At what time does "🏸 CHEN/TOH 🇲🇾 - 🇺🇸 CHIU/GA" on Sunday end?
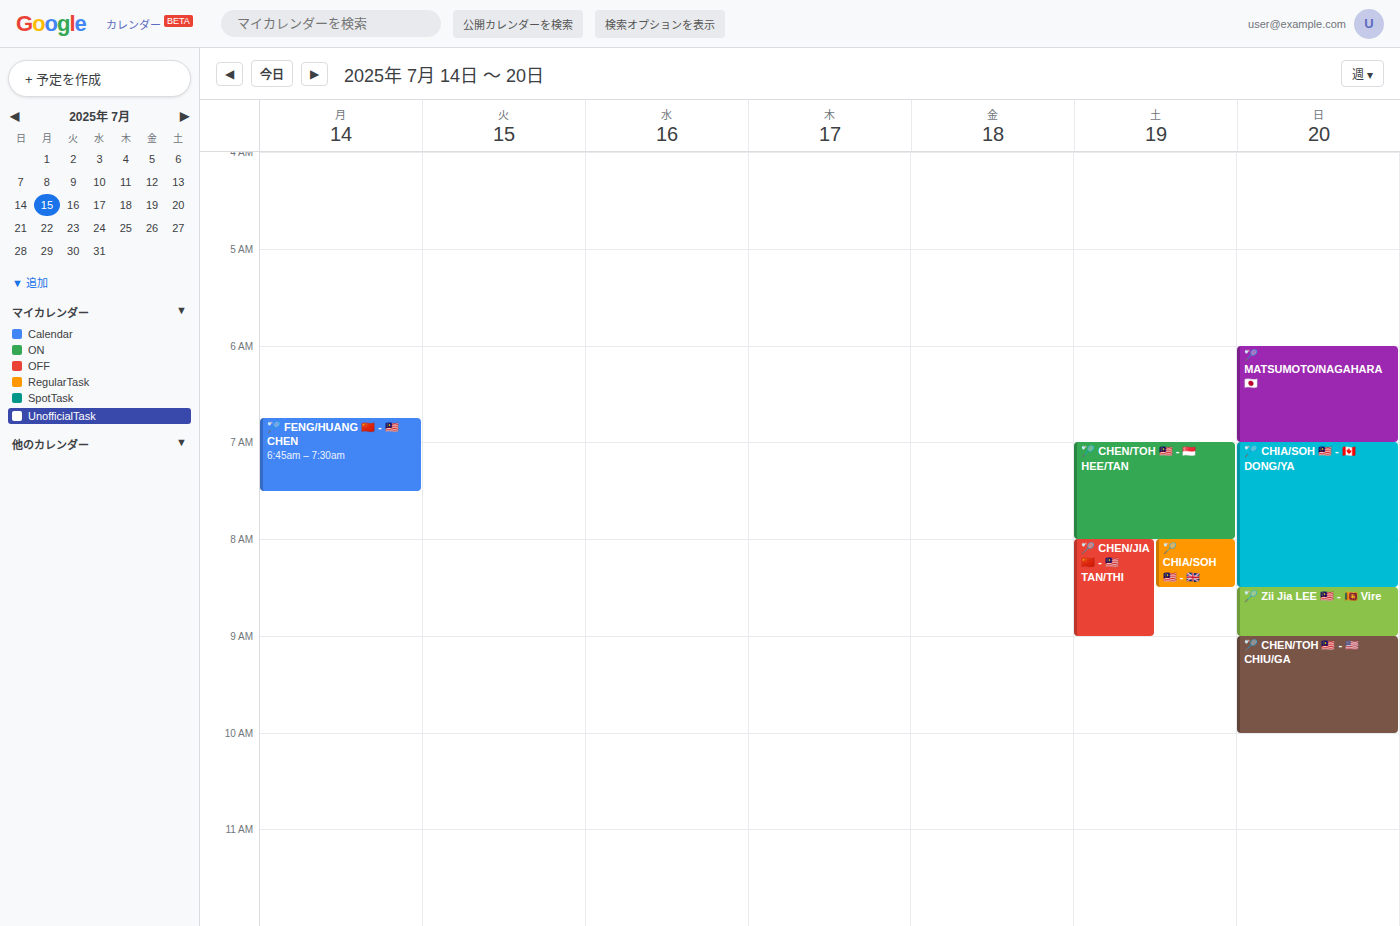
10:00